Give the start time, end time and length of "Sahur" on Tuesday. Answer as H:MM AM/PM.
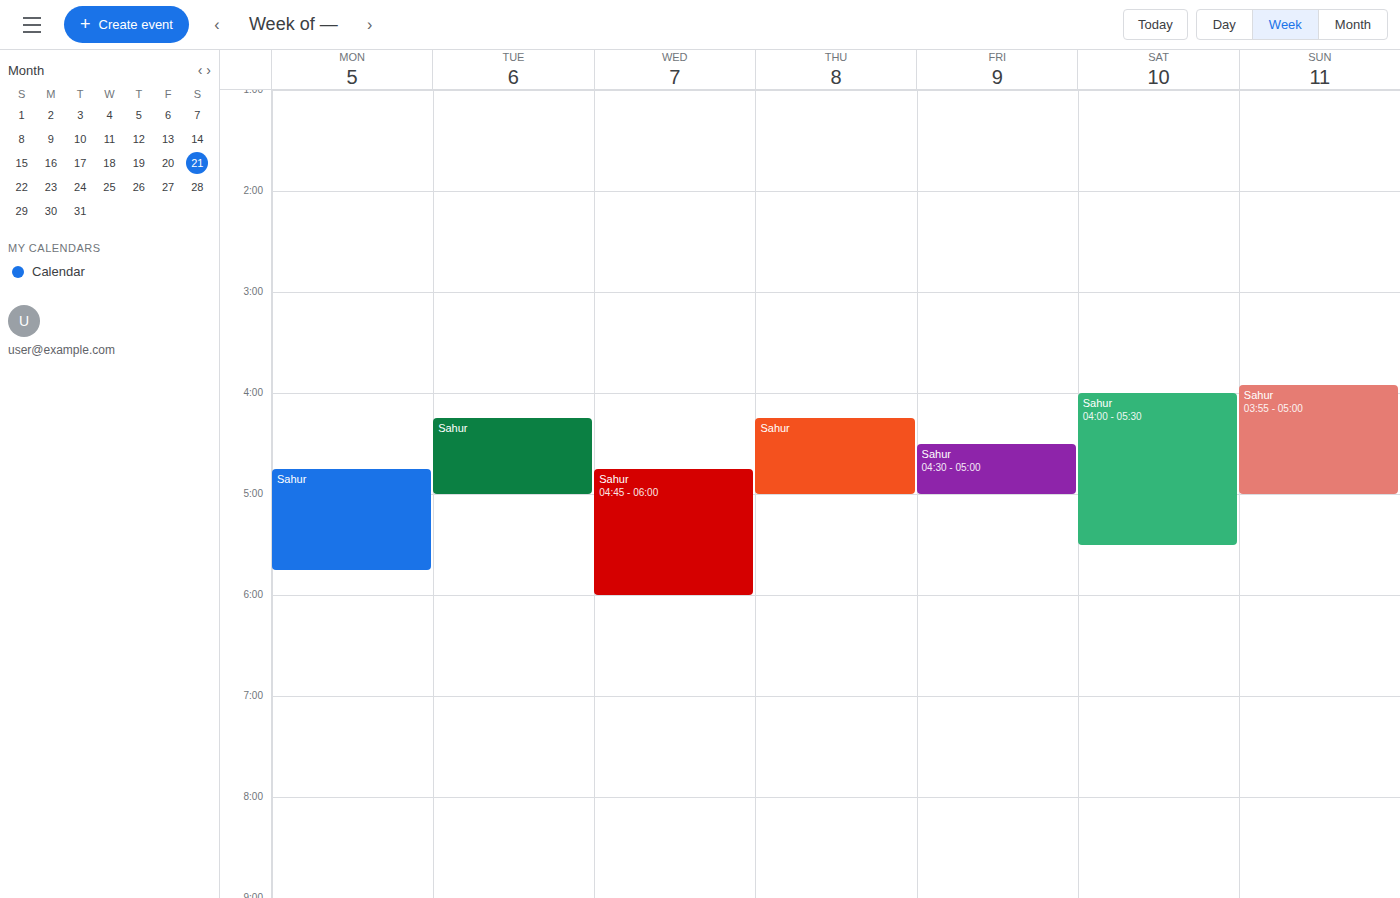
4:15 AM to 5:00 AM, 45 minutes